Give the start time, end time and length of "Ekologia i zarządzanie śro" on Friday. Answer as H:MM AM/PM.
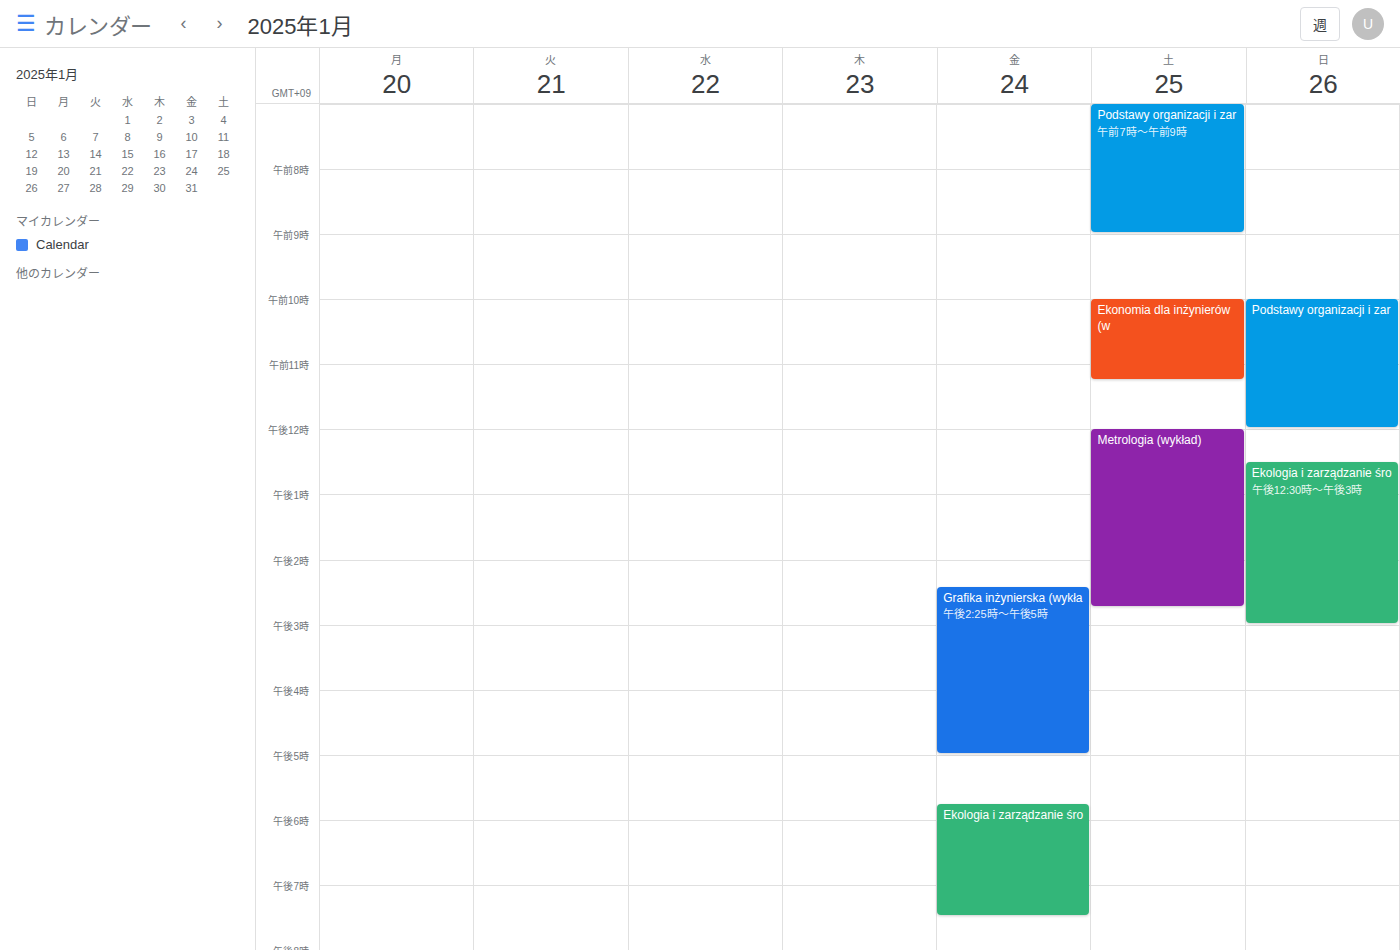
5:45 PM to 7:30 PM, 1 hour 45 minutes